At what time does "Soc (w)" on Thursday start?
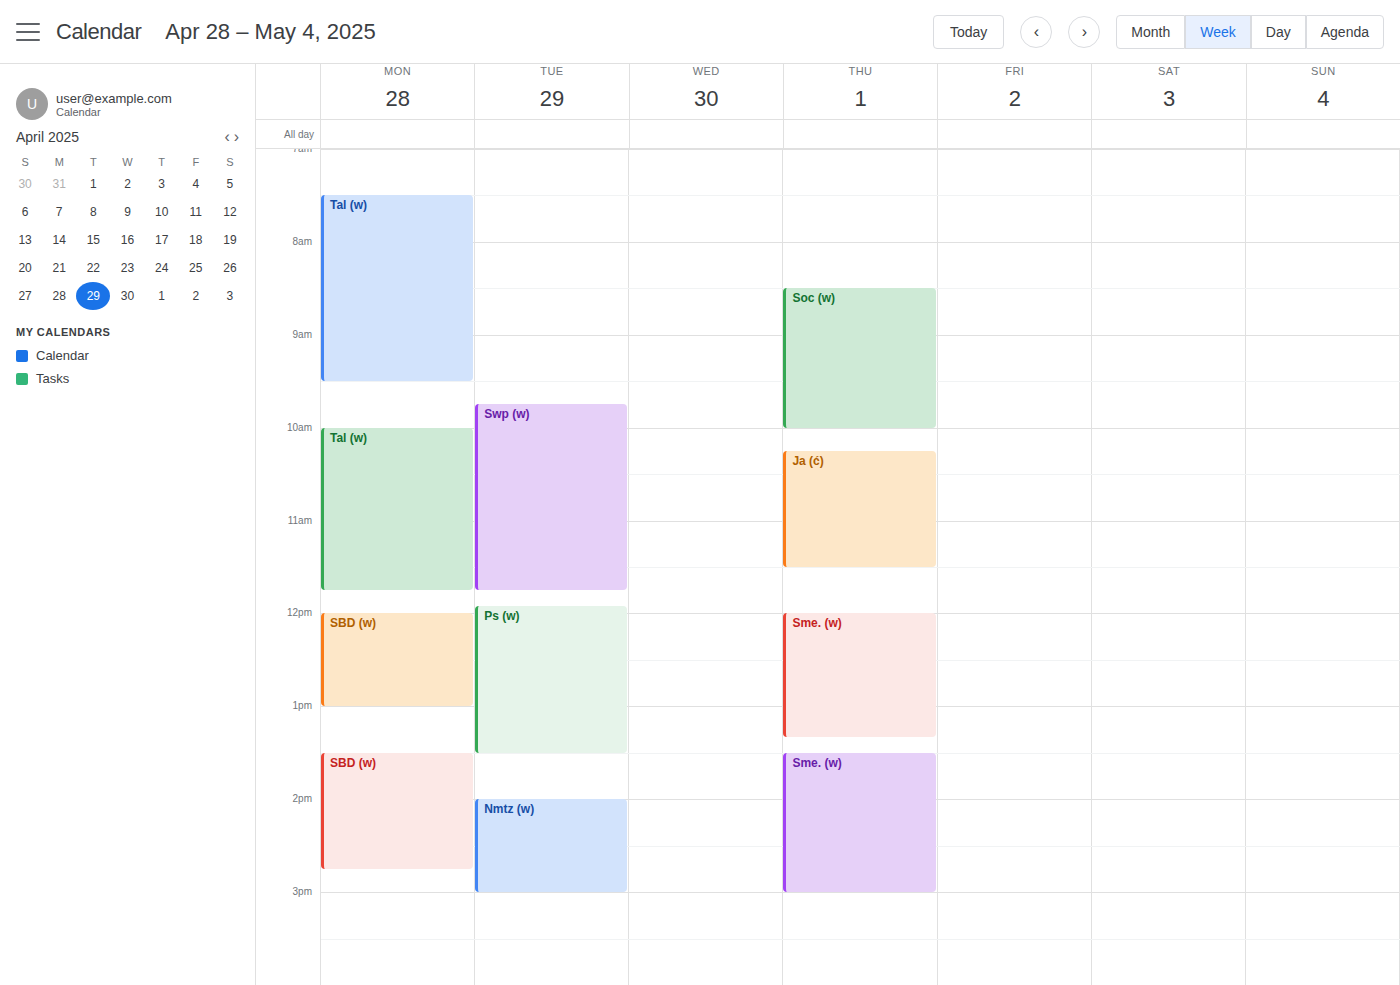
8:30 AM